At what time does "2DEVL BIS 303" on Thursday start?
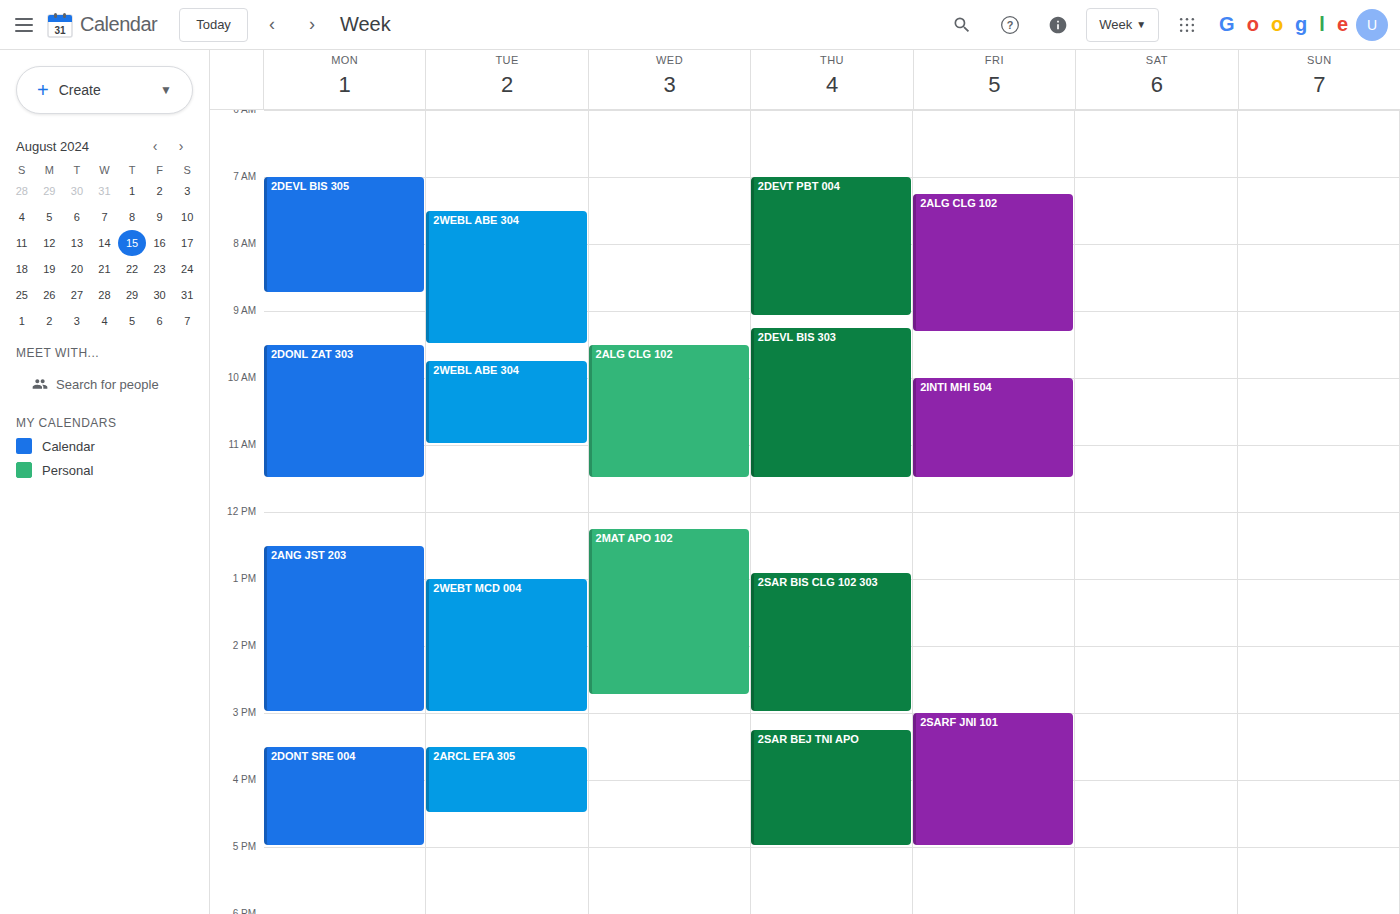
9:15 AM